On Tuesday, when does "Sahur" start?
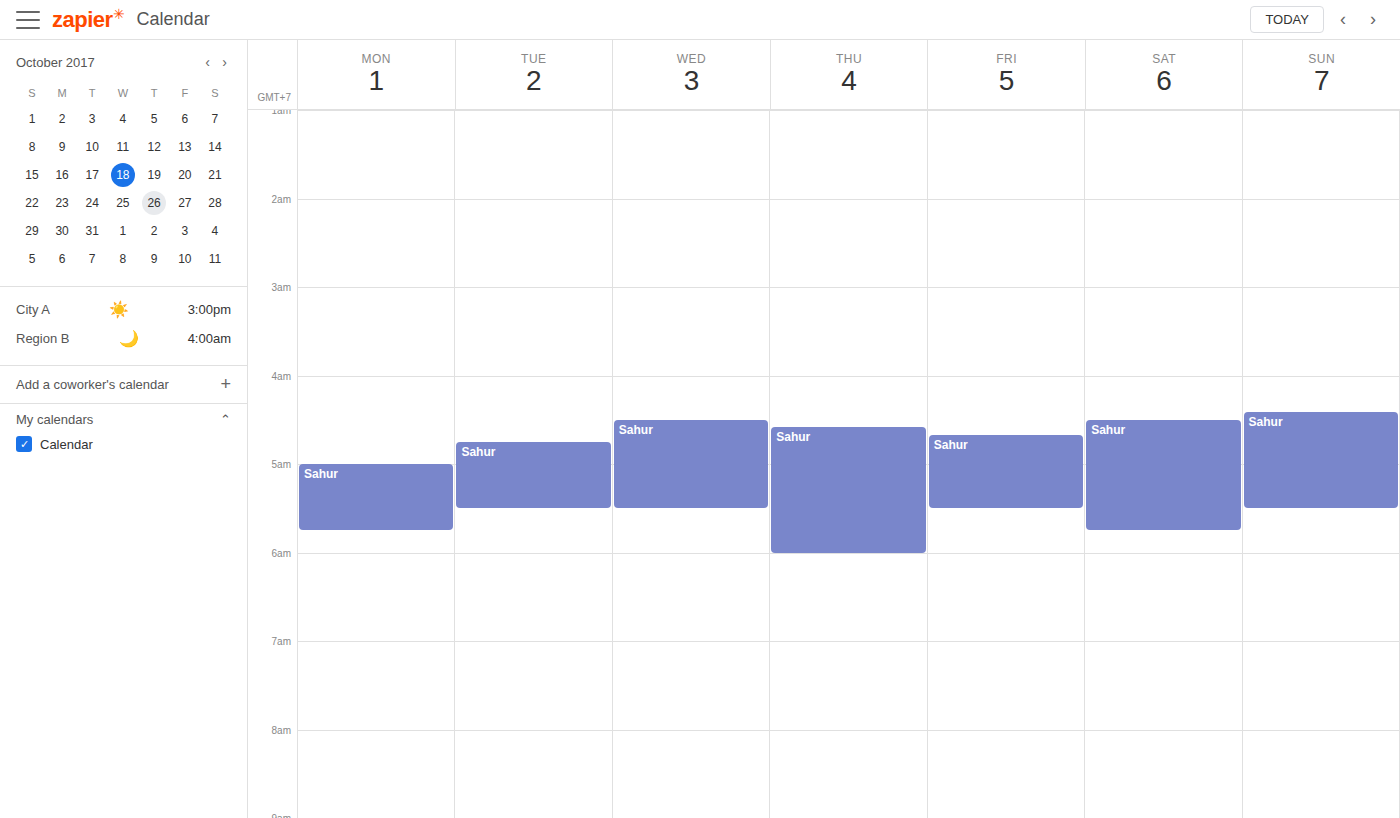
4:45 AM